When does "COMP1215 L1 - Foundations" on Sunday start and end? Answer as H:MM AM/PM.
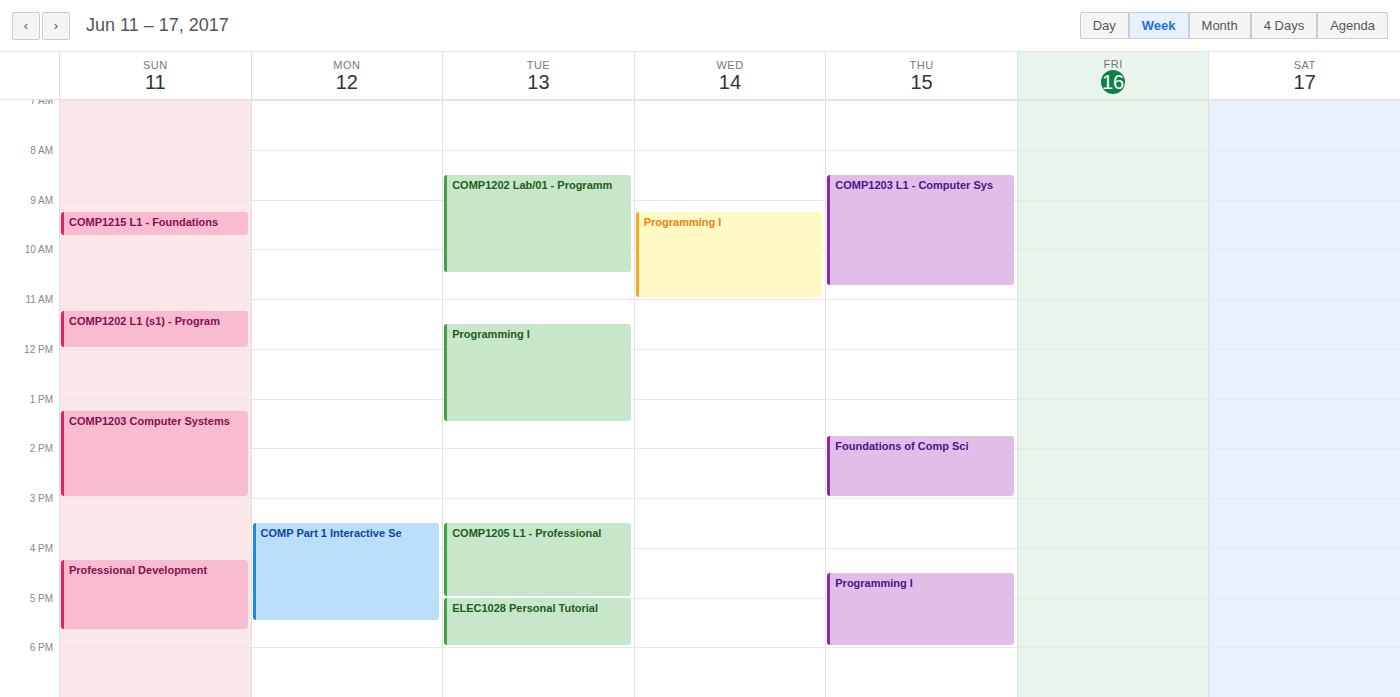
9:15 AM to 9:45 AM